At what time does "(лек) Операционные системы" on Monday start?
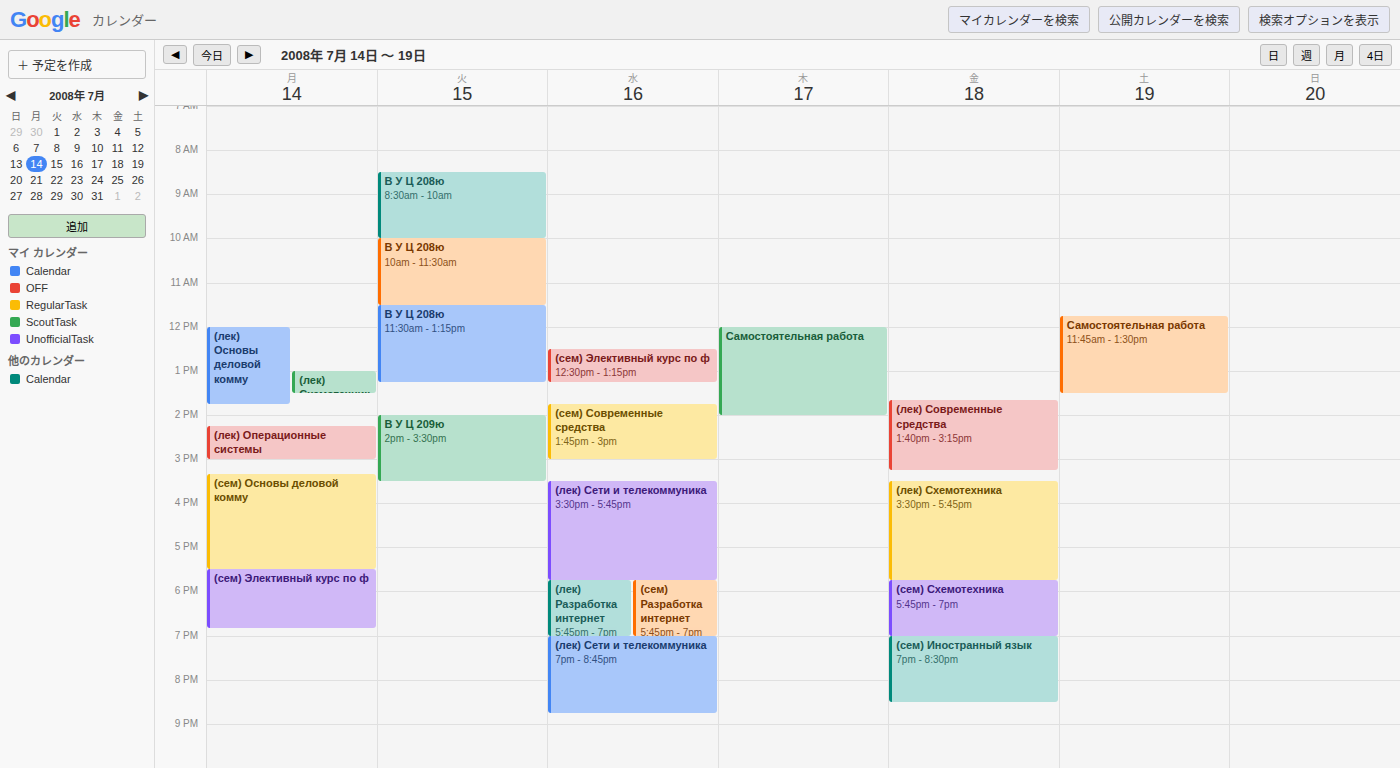
2:15 PM